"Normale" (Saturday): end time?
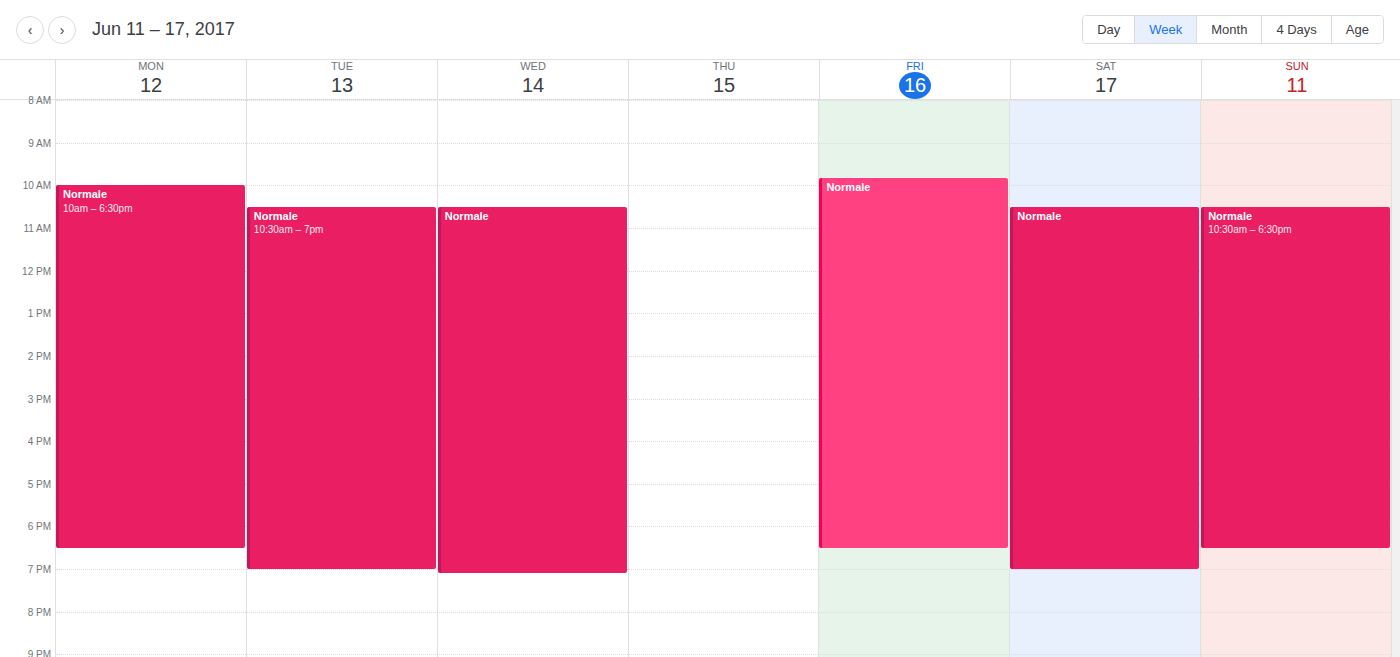
7:00 PM